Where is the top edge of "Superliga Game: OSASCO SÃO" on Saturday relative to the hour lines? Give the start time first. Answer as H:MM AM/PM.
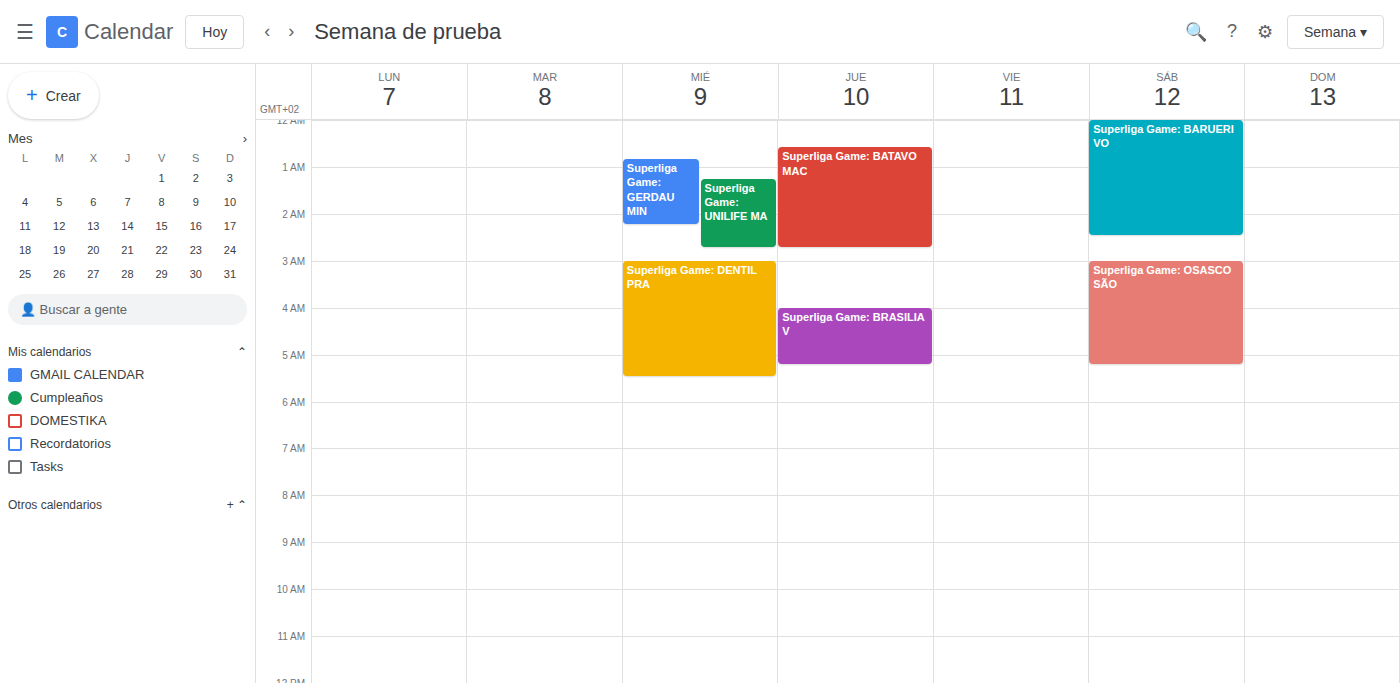
3:00 AM -- exactly on the 3 AM line.